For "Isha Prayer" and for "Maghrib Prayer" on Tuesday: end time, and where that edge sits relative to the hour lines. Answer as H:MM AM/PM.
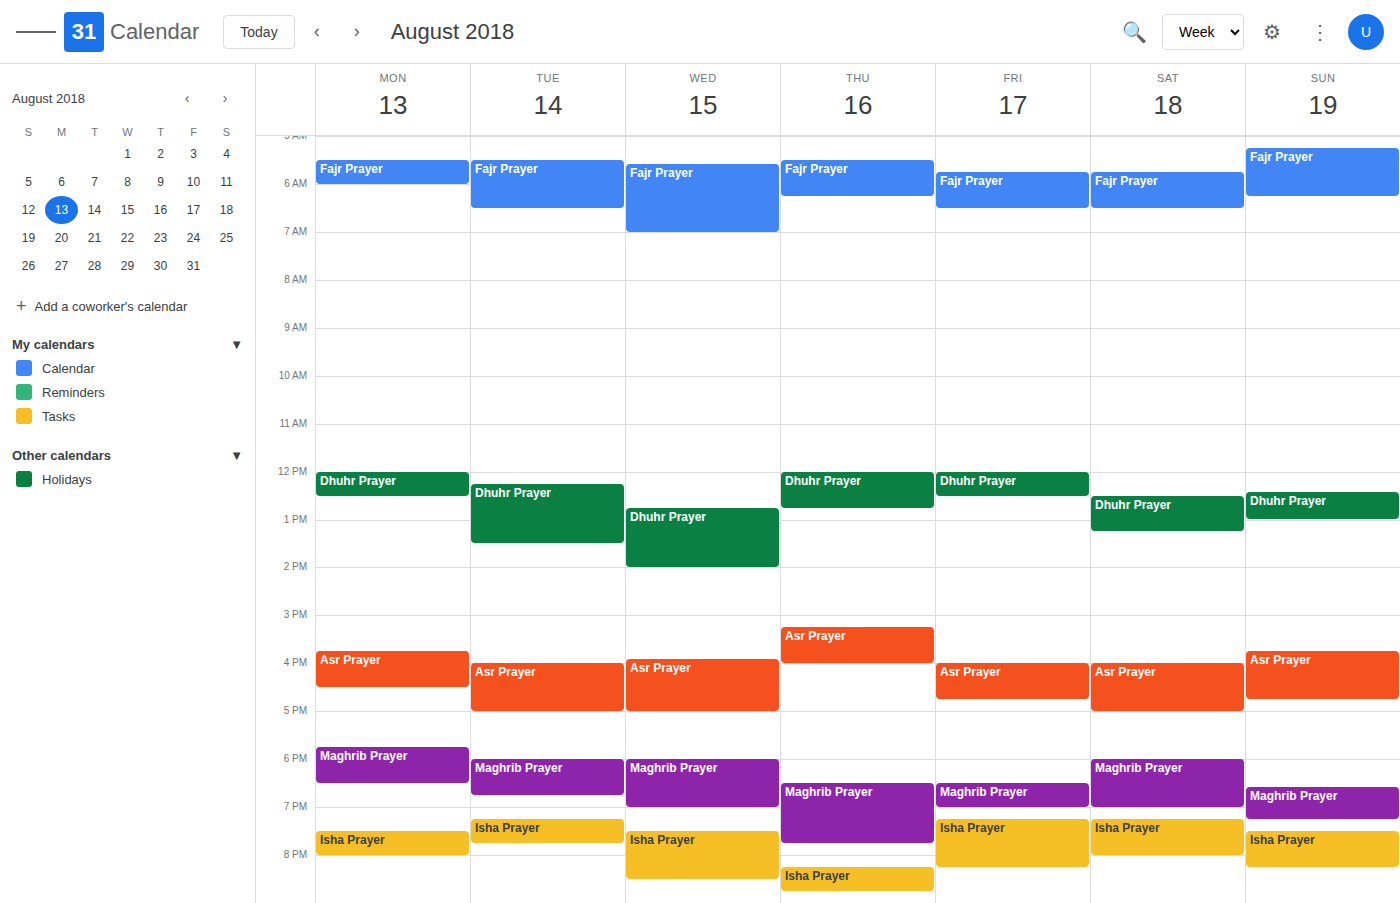
"Isha Prayer": 7:45 PM, neither: three quarters of the way from the 7 PM line to the 8 PM line. "Maghrib Prayer": 6:45 PM, neither: three quarters of the way from the 6 PM line to the 7 PM line.